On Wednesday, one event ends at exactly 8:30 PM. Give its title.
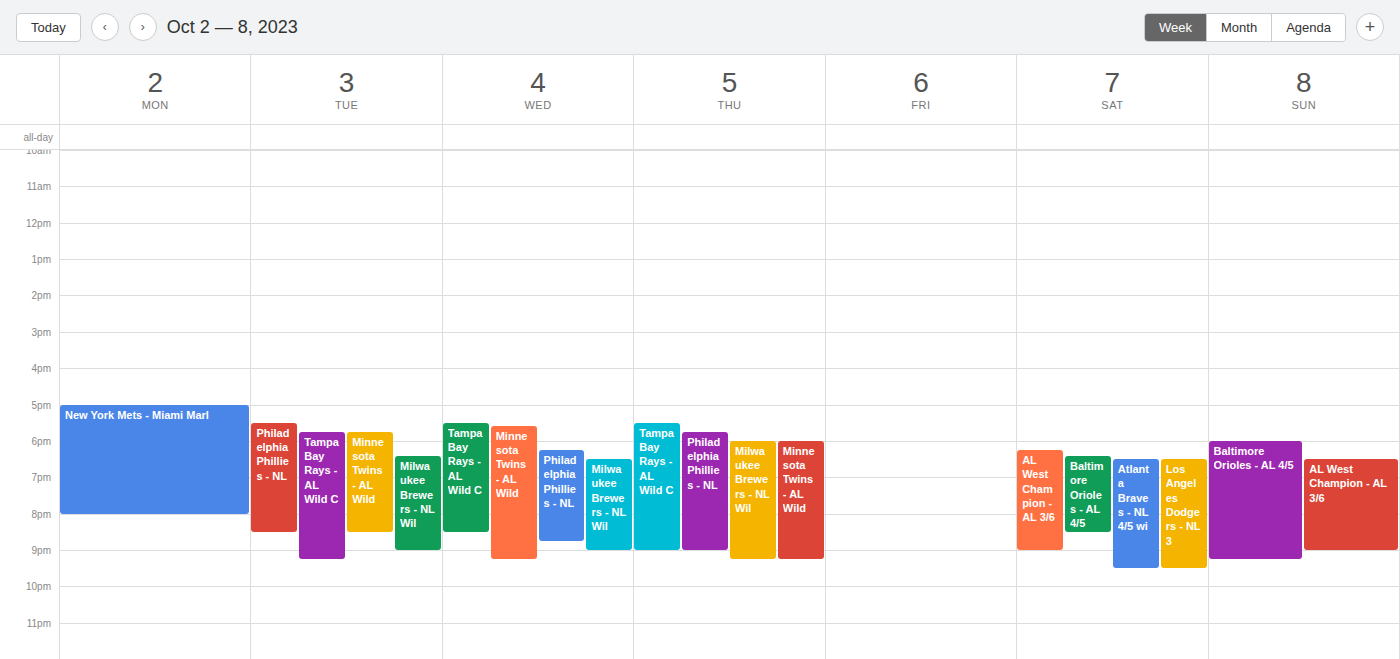
"Tampa Bay Rays - AL Wild C"